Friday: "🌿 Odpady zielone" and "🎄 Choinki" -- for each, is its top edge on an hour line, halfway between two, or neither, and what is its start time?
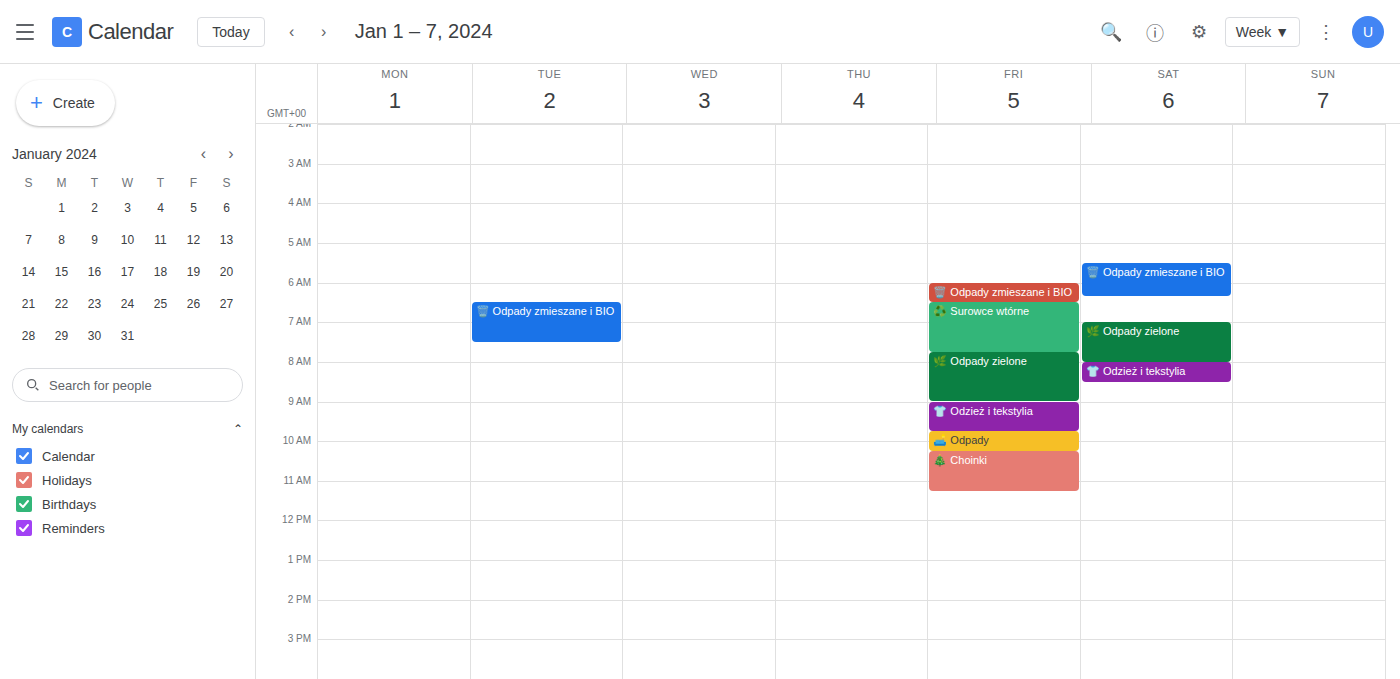
"🌿 Odpady zielone": 07:45, neither: three quarters of the way from the 07:00 line to the 08:00 line. "🎄 Choinki": 10:15, neither: a quarter of the way from the 10:00 line to the 11:00 line.